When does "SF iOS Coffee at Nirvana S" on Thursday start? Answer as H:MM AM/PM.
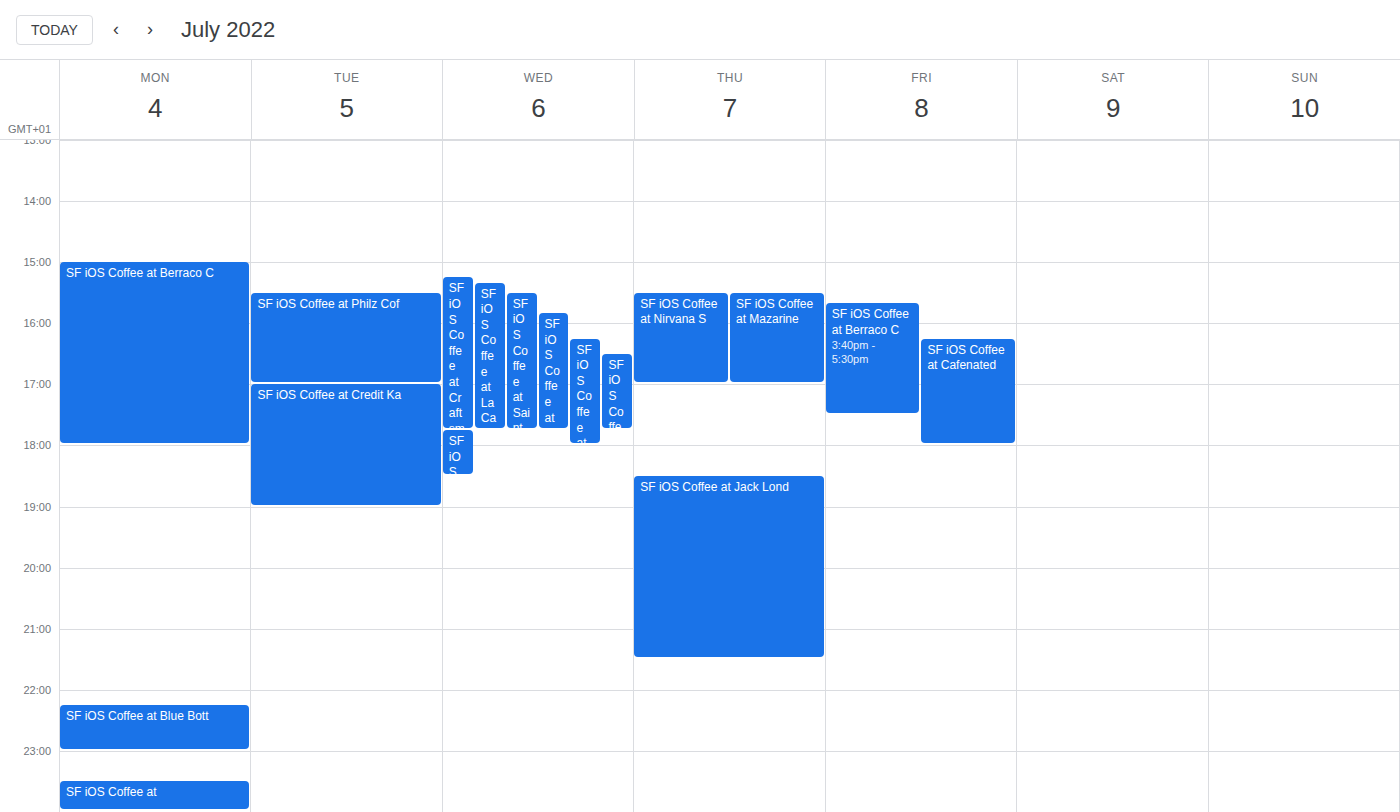
3:30 PM